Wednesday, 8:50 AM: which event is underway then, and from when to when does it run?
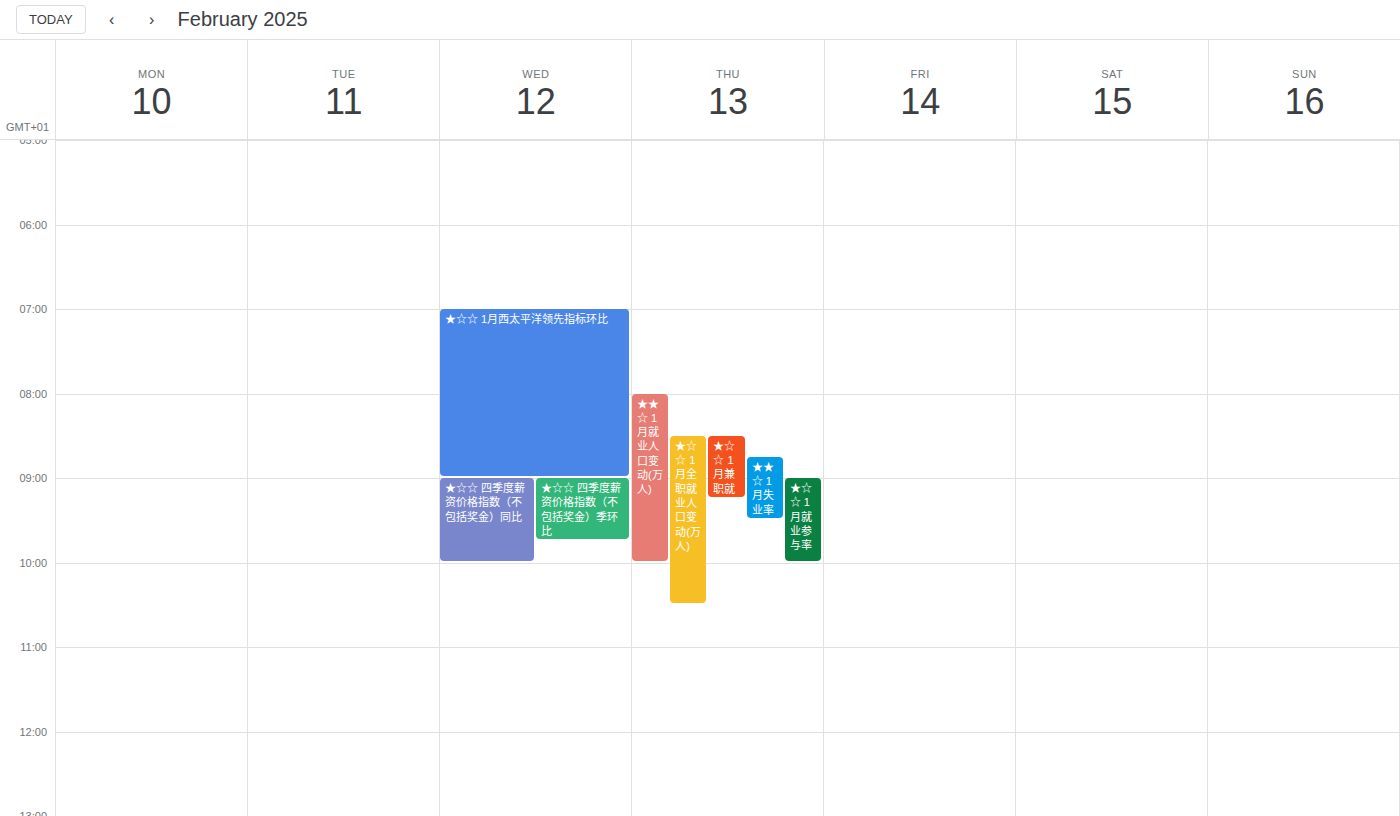
"★☆☆ 1月西太平洋领先指标环比", 7:00 AM to 9:00 AM